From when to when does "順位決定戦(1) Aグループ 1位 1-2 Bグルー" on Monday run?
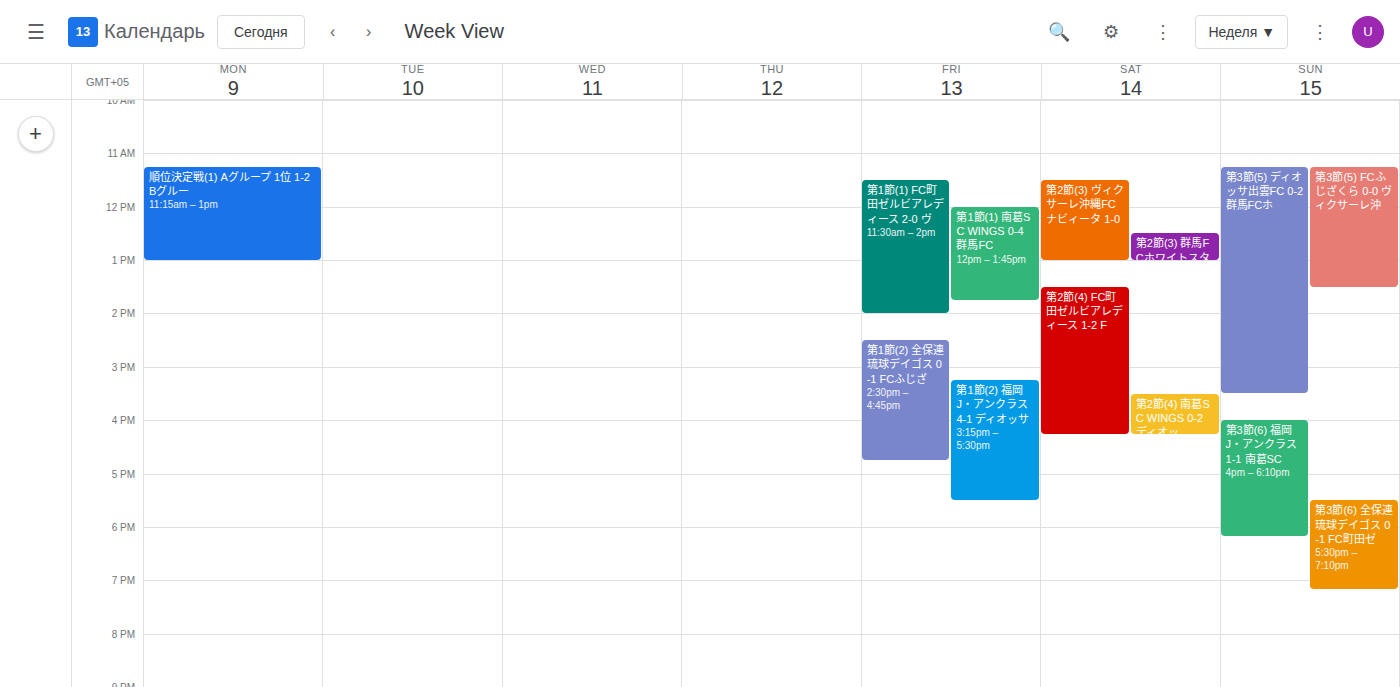
11:15 AM to 1:00 PM